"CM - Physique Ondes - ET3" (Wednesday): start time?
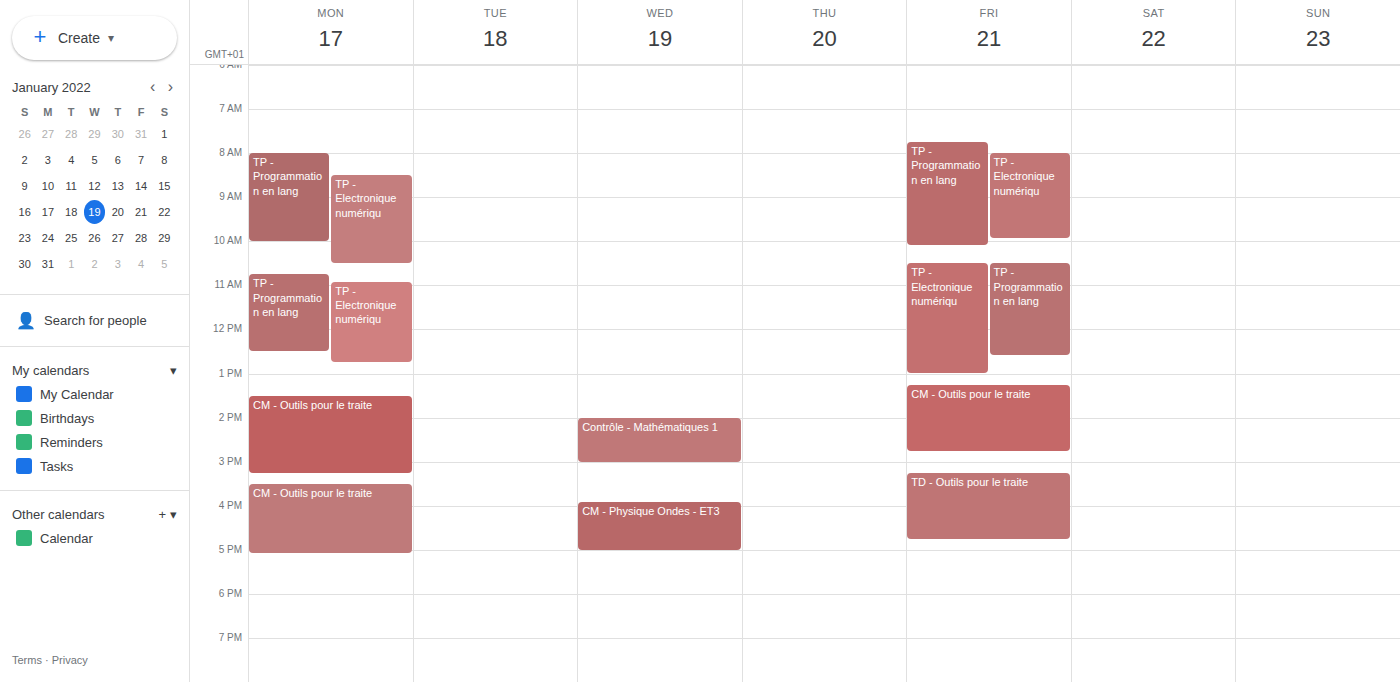
3:55 PM